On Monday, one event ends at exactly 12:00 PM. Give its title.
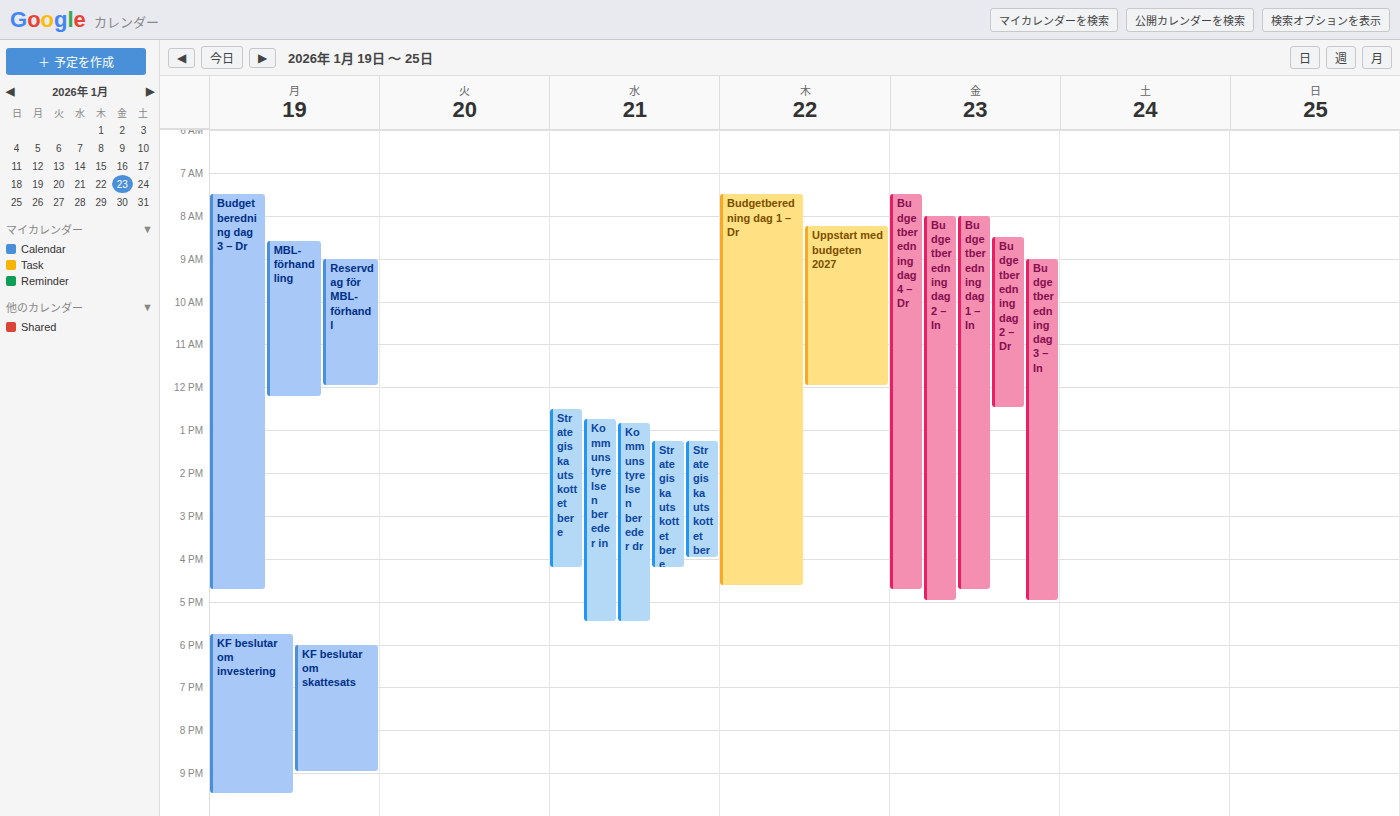
"Reservdag för MBL-förhandl"